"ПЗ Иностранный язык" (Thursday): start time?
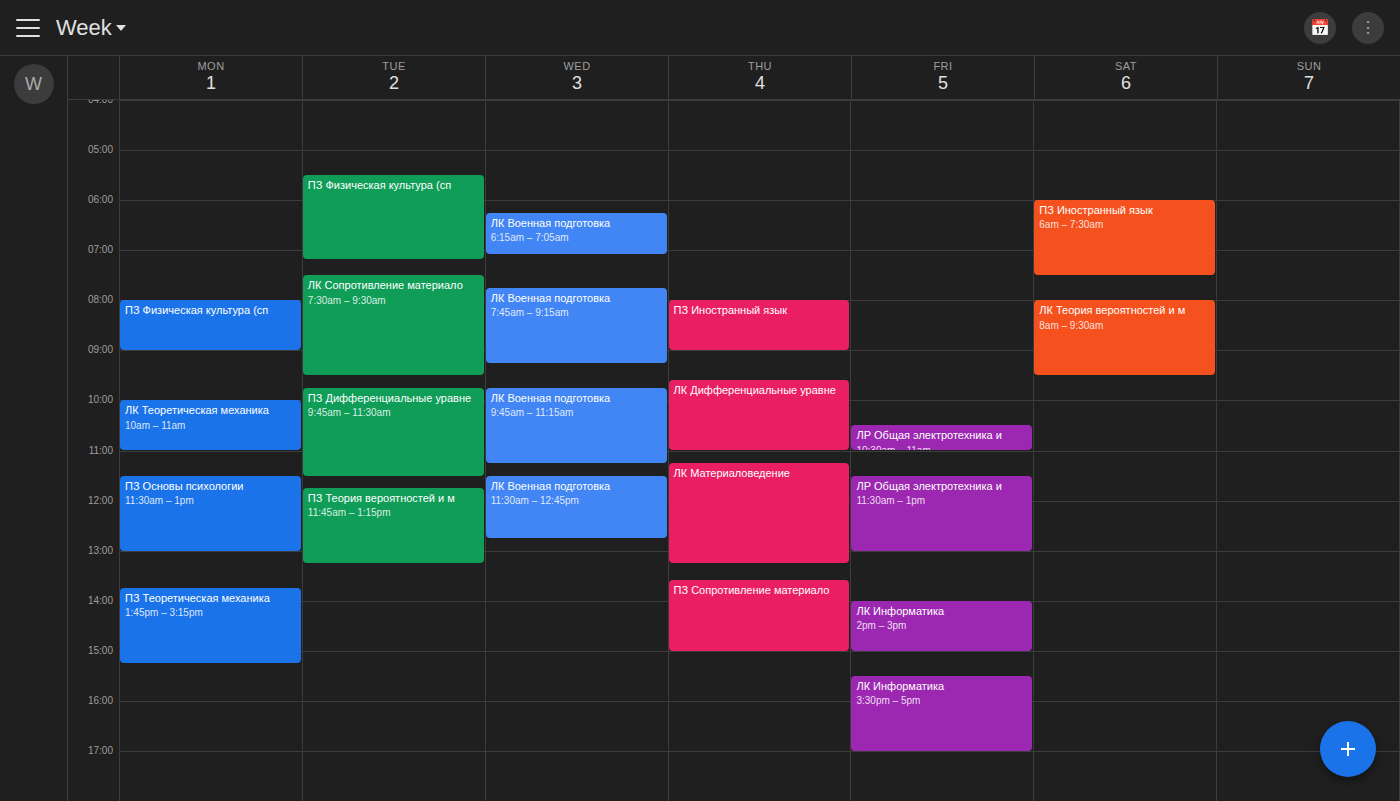
8:00 AM